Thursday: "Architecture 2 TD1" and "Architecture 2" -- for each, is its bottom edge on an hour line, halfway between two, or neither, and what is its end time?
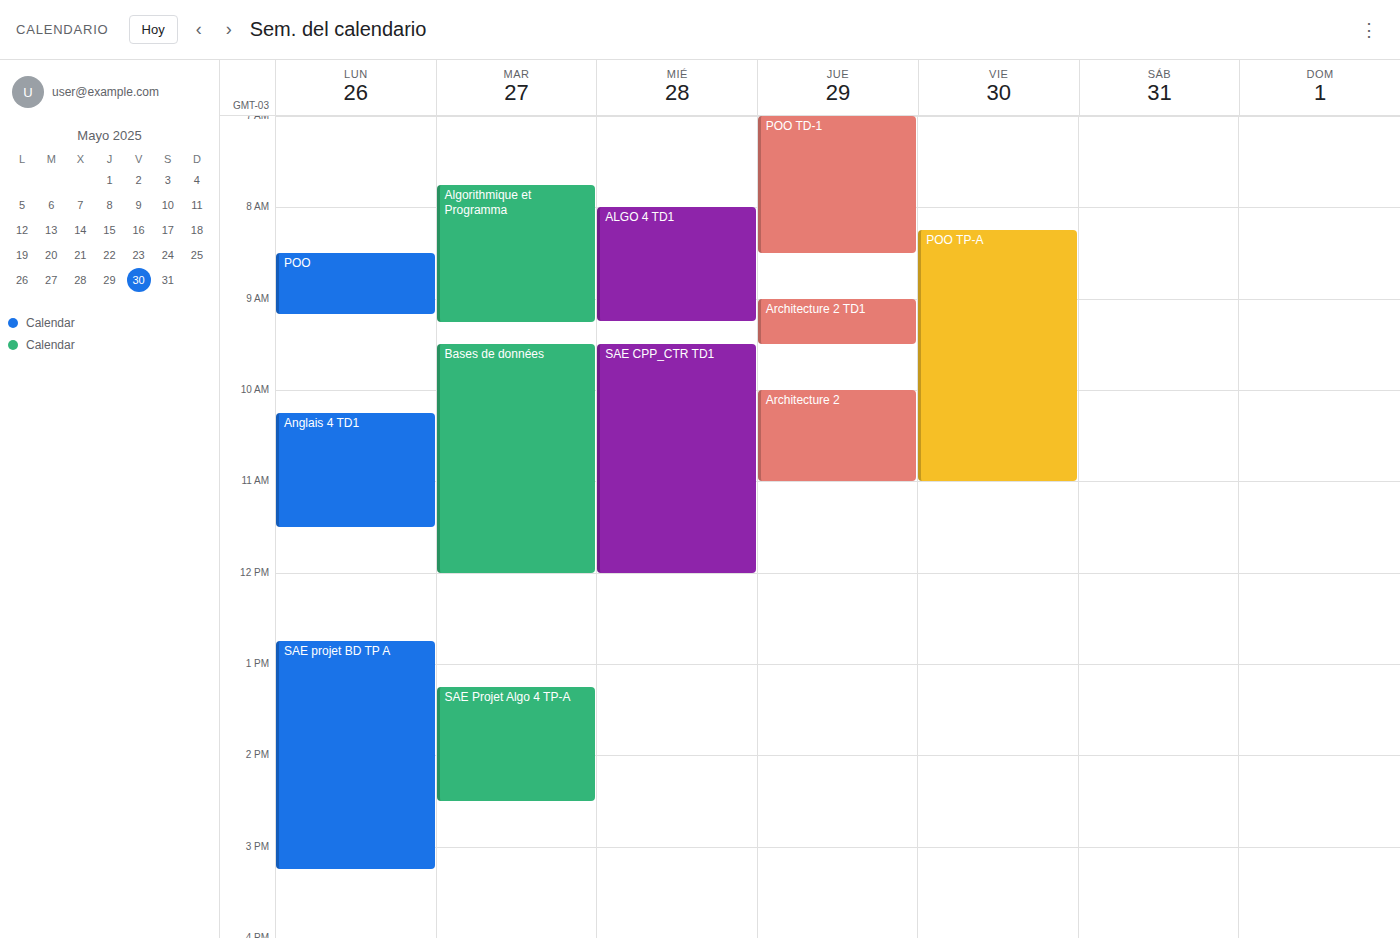
"Architecture 2 TD1": 9:30 AM, halfway between the 9 AM and 10 AM lines. "Architecture 2": 11:00 AM, exactly on the 11 AM line.